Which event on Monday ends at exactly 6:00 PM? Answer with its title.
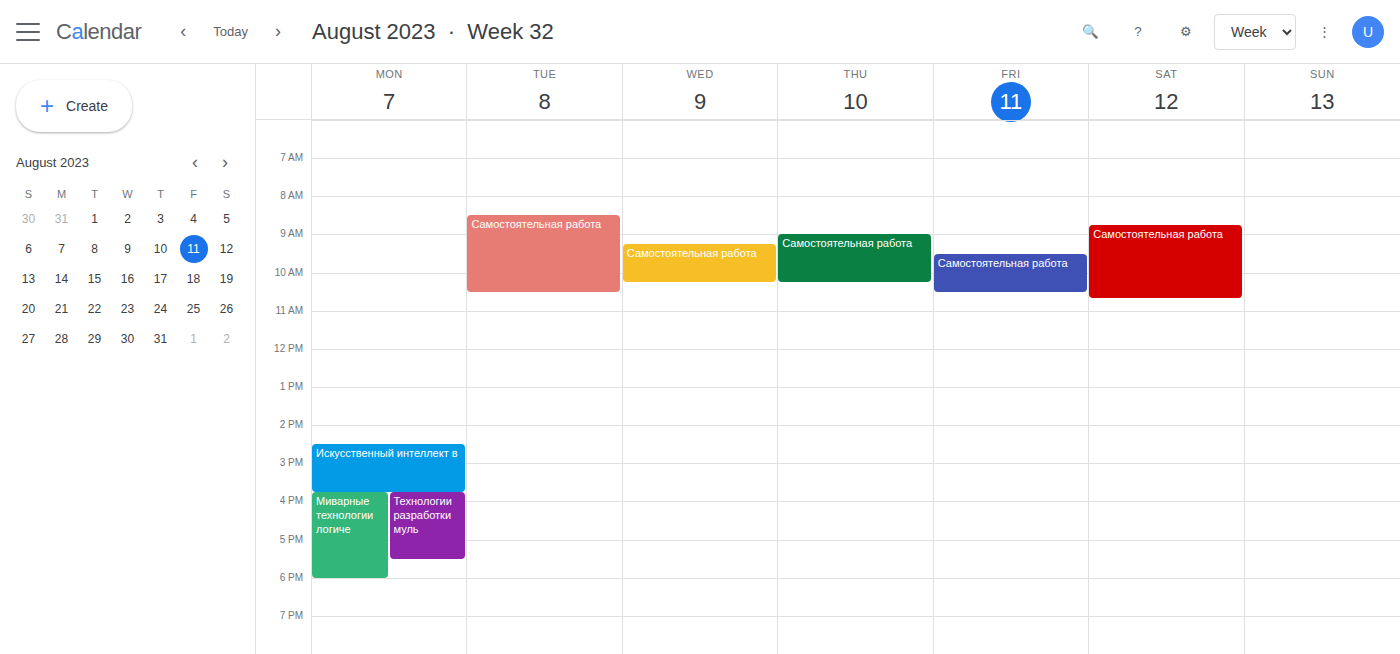
"Миварные технологии логиче"